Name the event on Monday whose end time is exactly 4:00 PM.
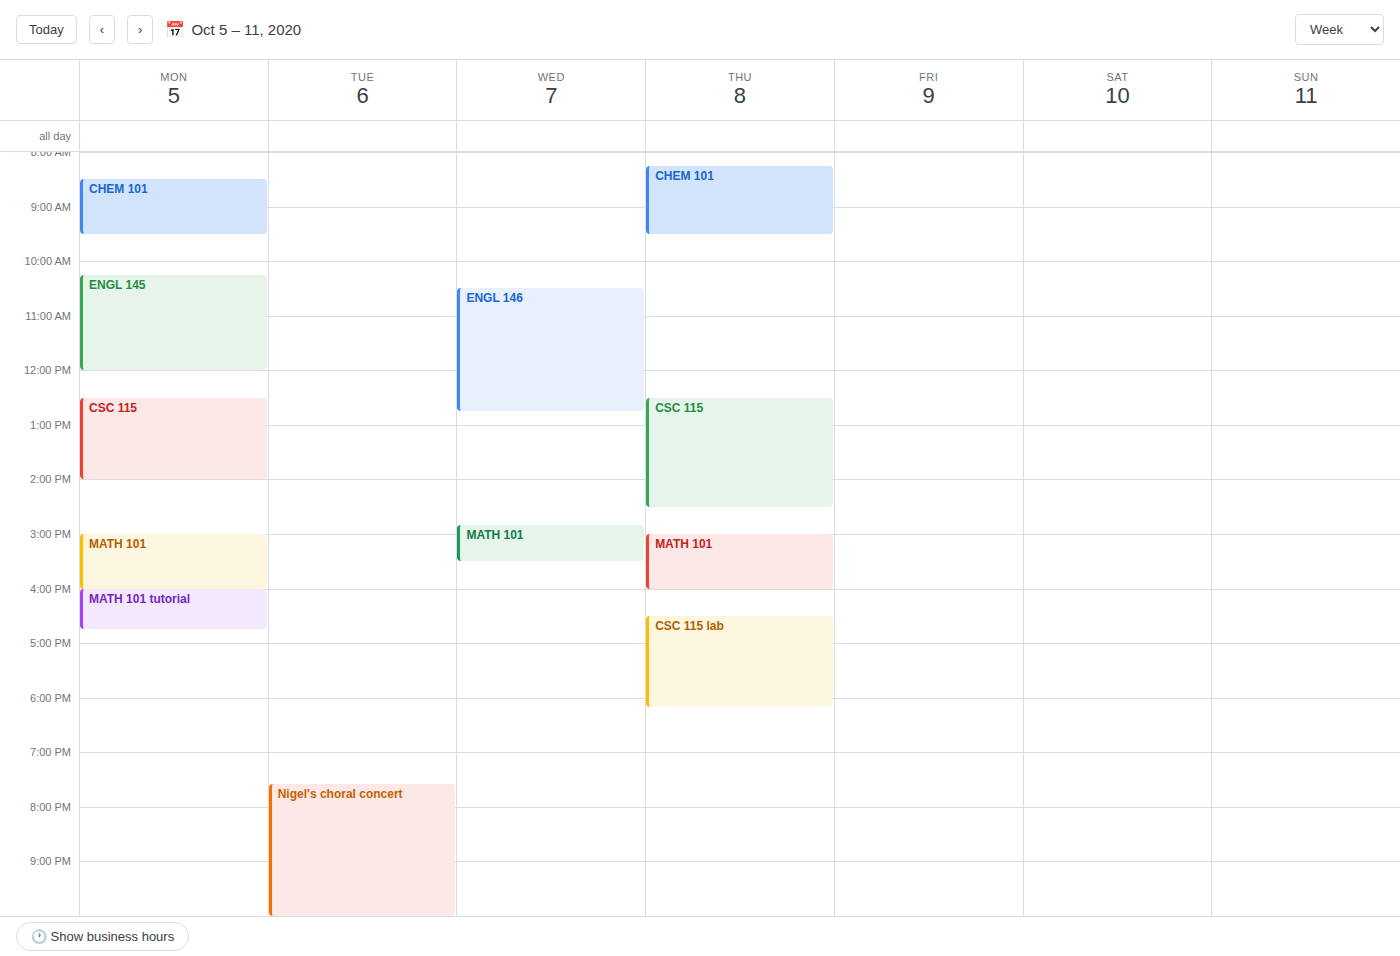
"MATH 101"